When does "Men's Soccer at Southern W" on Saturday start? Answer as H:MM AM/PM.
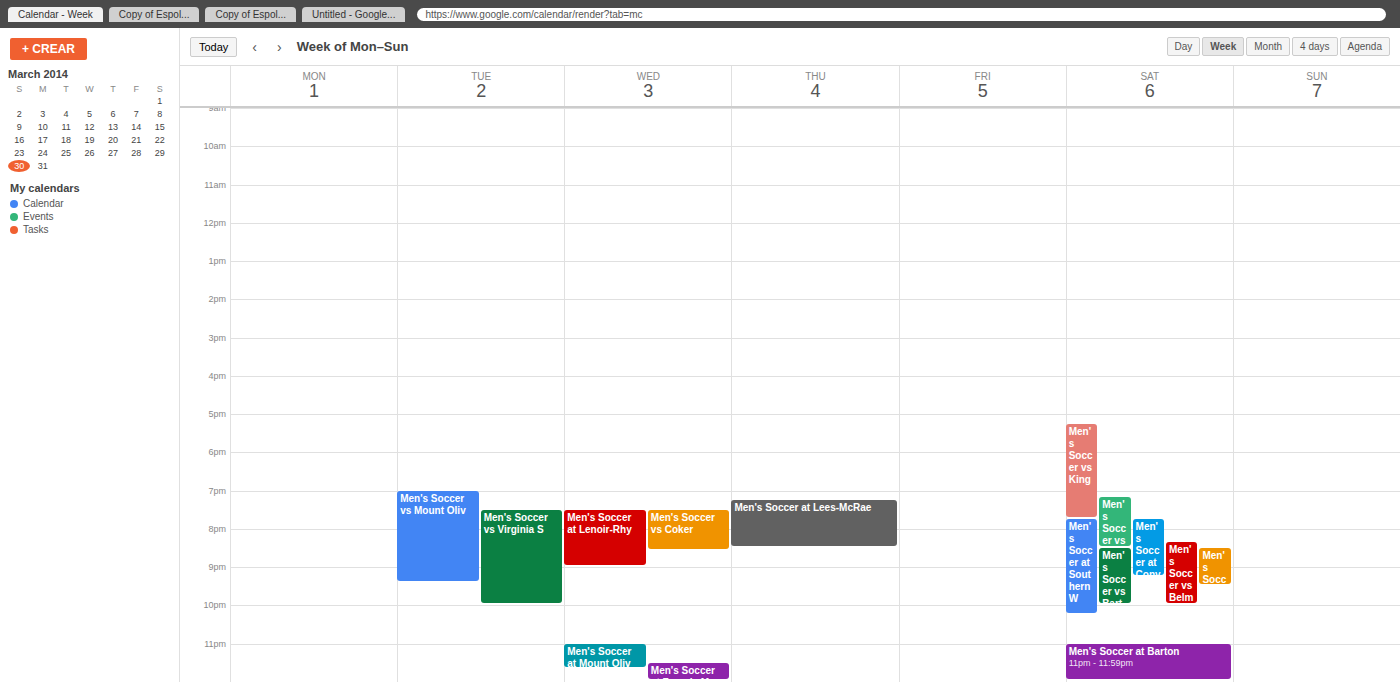
7:45 PM